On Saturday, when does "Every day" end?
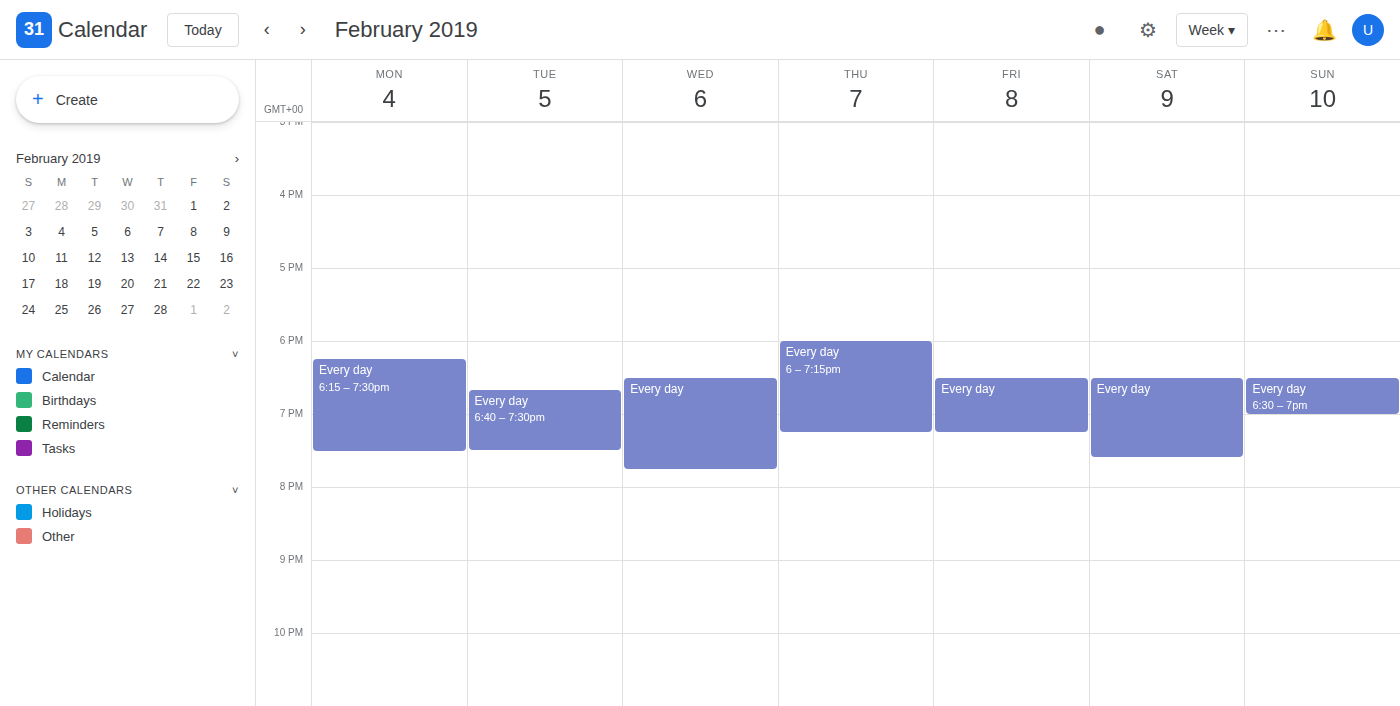
7:35 PM